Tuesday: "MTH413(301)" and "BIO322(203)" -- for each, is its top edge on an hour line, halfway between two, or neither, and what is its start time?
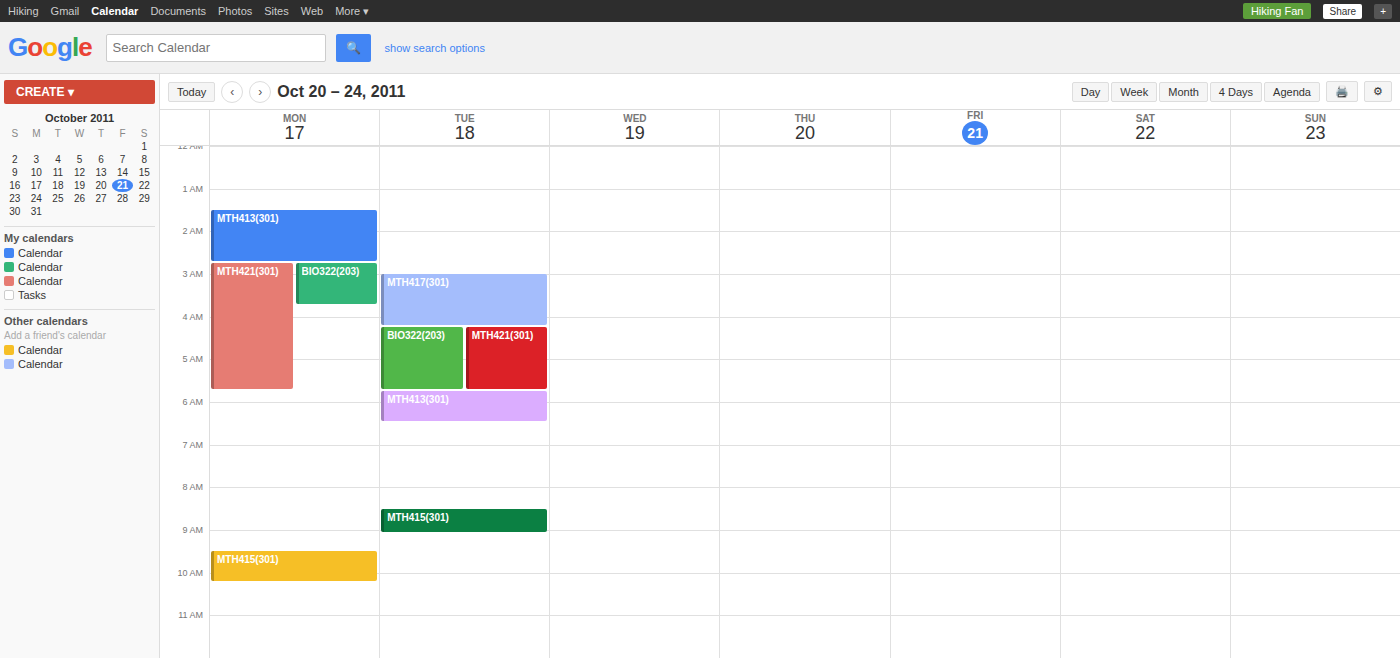
"MTH413(301)": 5:45 AM, neither: three quarters of the way from the 5 AM line to the 6 AM line. "BIO322(203)": 4:15 AM, neither: a quarter of the way from the 4 AM line to the 5 AM line.